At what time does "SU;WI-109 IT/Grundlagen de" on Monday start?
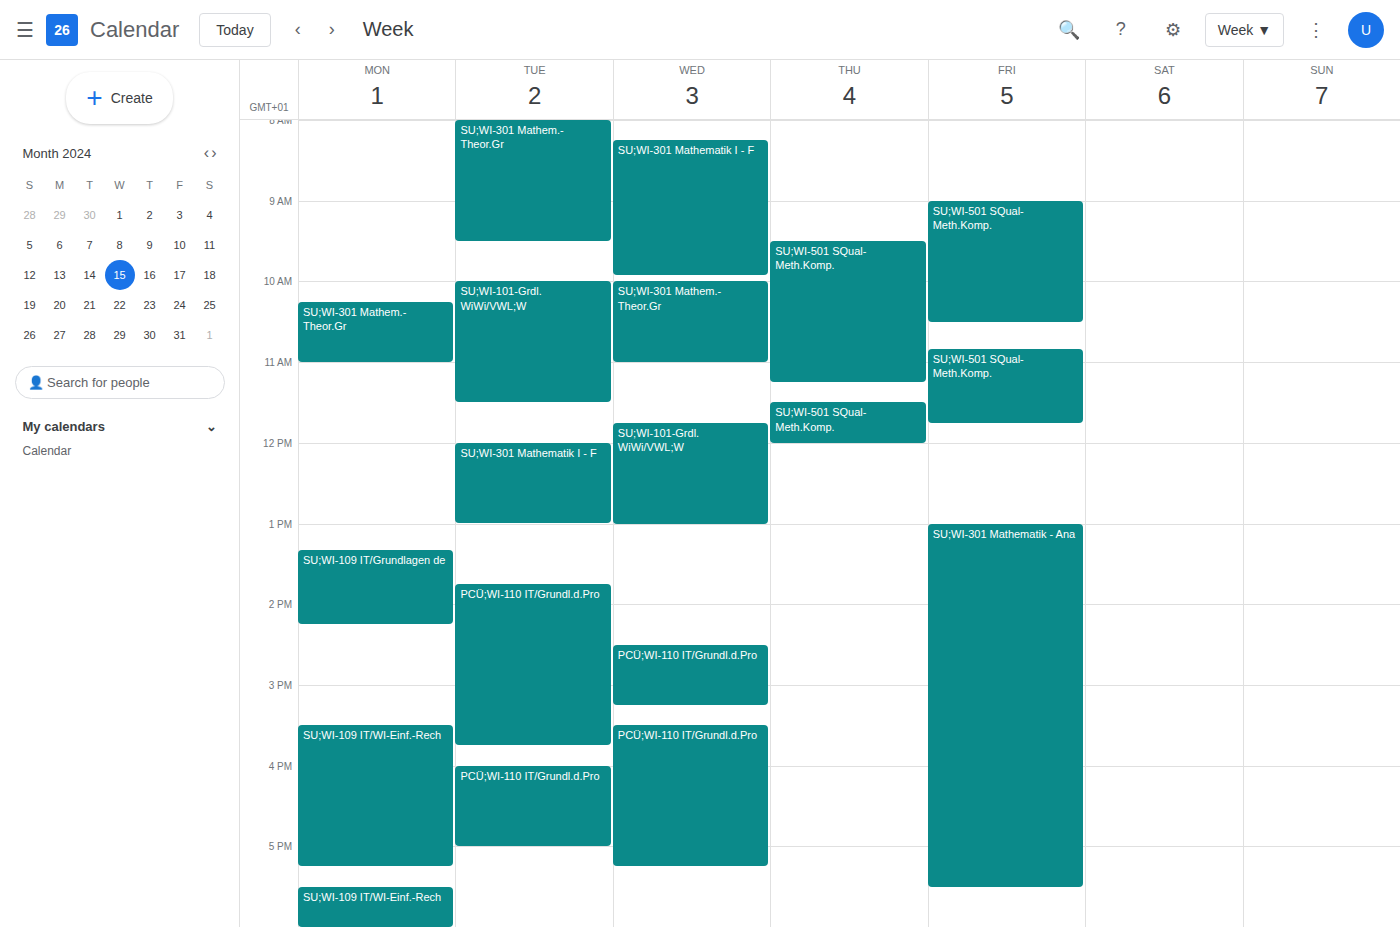
1:20 PM